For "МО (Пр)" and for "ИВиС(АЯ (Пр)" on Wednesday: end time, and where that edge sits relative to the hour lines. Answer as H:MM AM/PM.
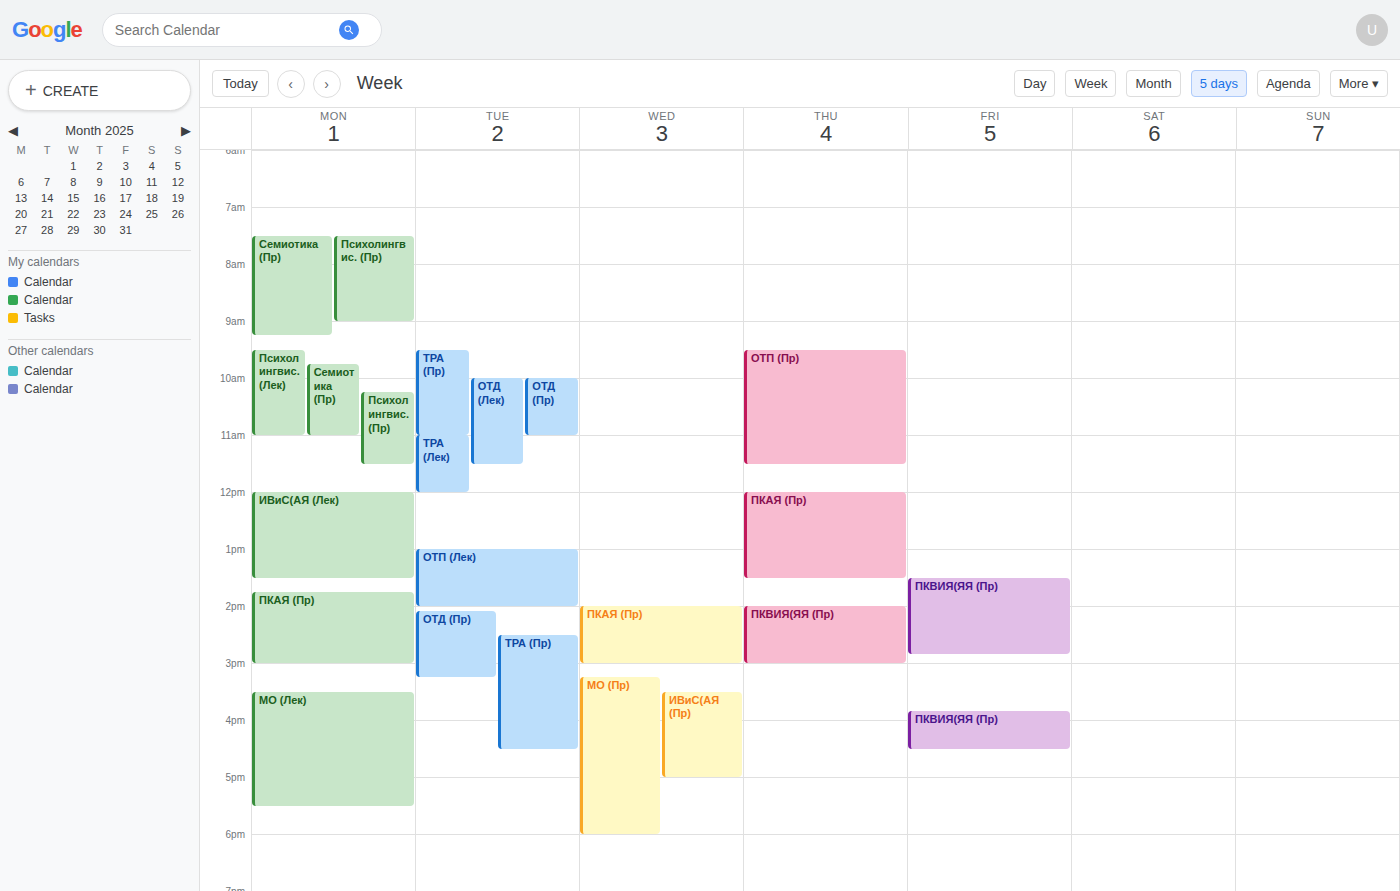
"МО (Пр)": 6:00 PM, exactly on the 6 PM line. "ИВиС(АЯ (Пр)": 5:00 PM, exactly on the 5 PM line.